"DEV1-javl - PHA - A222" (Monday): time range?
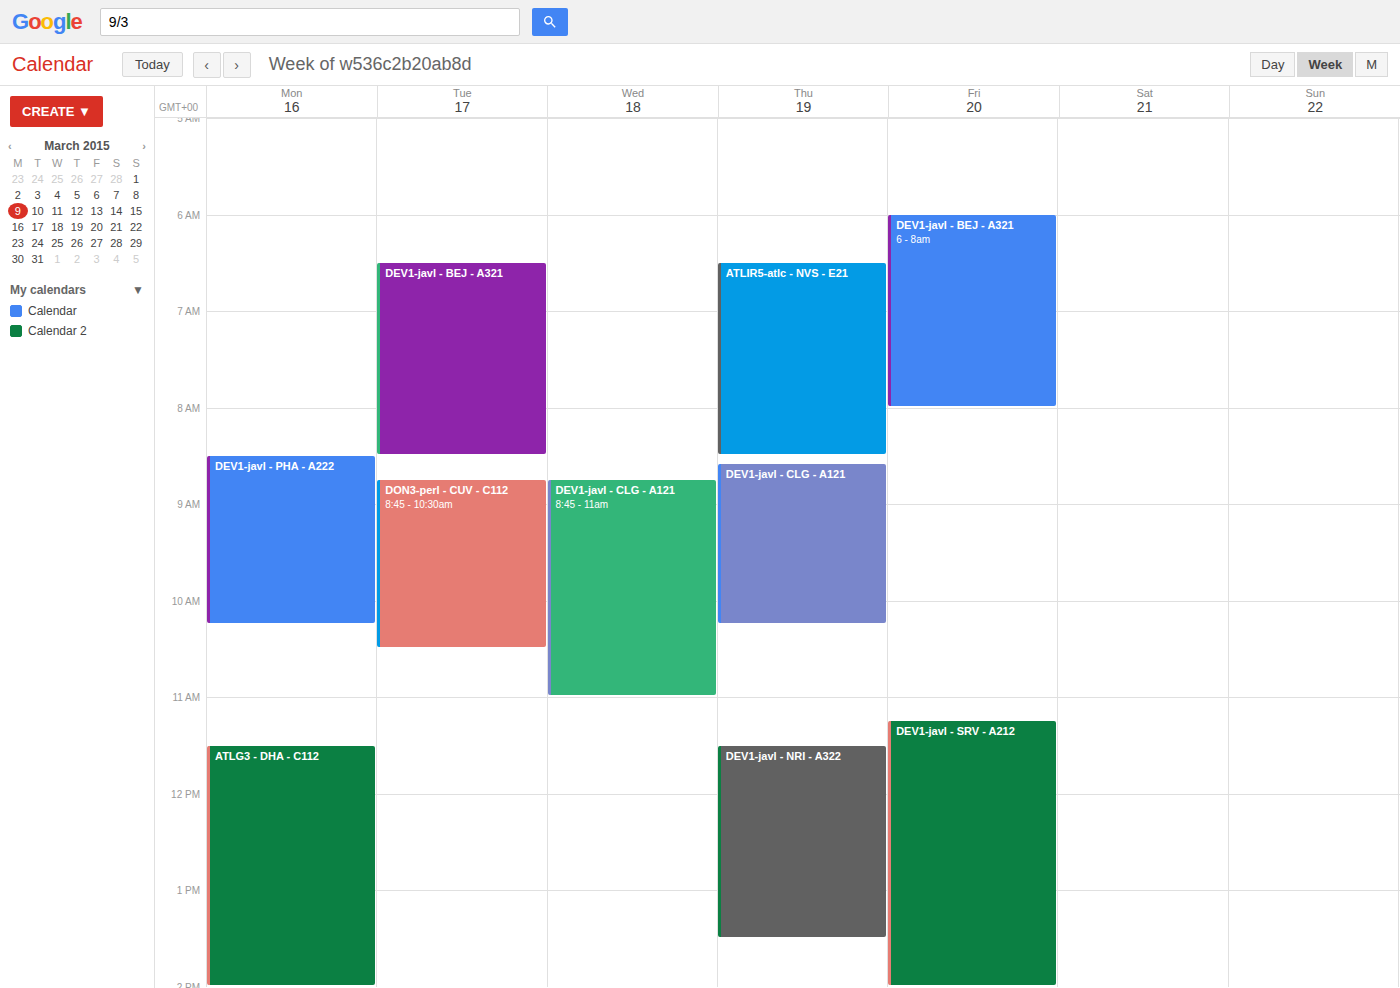
8:30 AM to 10:15 AM